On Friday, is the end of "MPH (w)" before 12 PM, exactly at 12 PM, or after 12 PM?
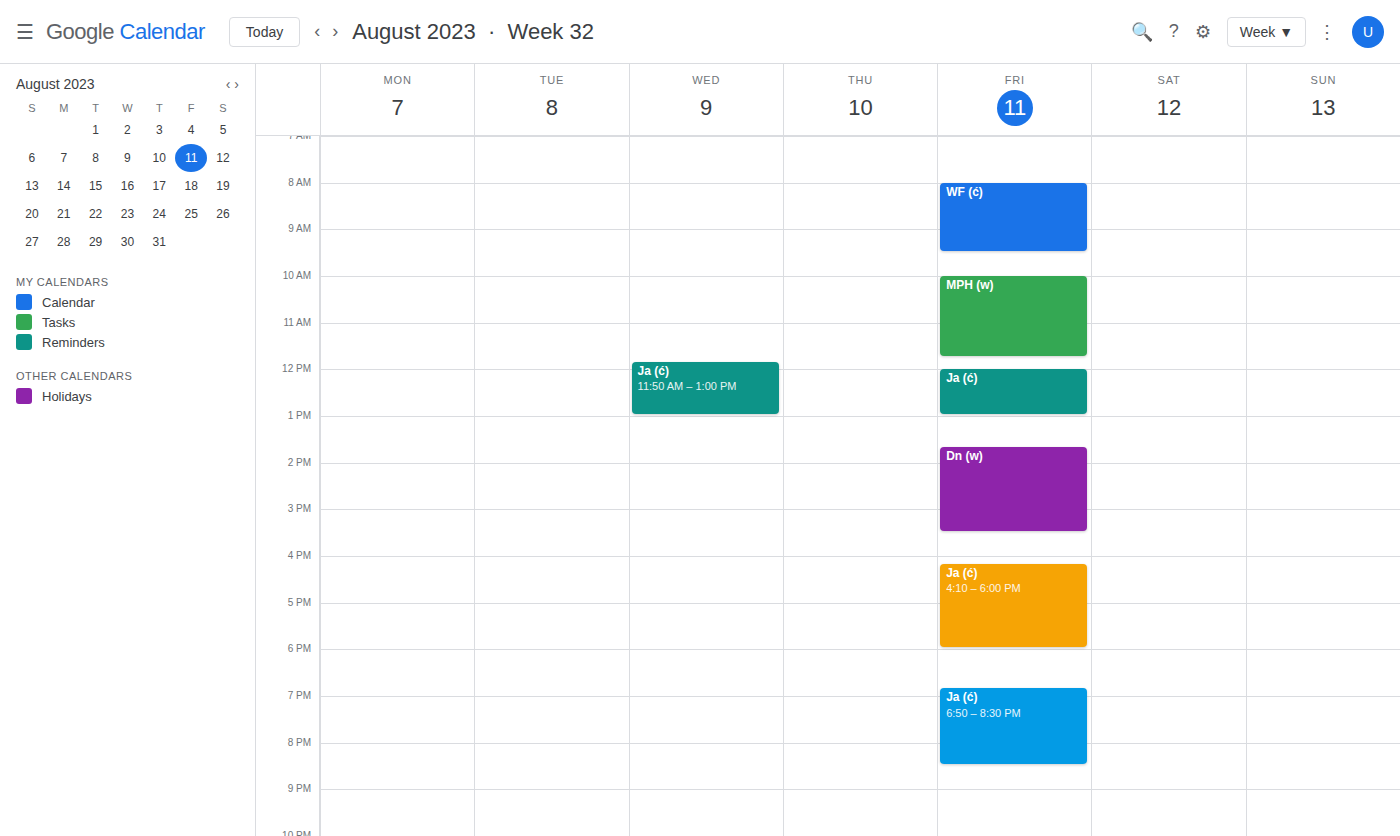
11:45 AM -- before 12 PM, 15 minutes above the 12 PM line.